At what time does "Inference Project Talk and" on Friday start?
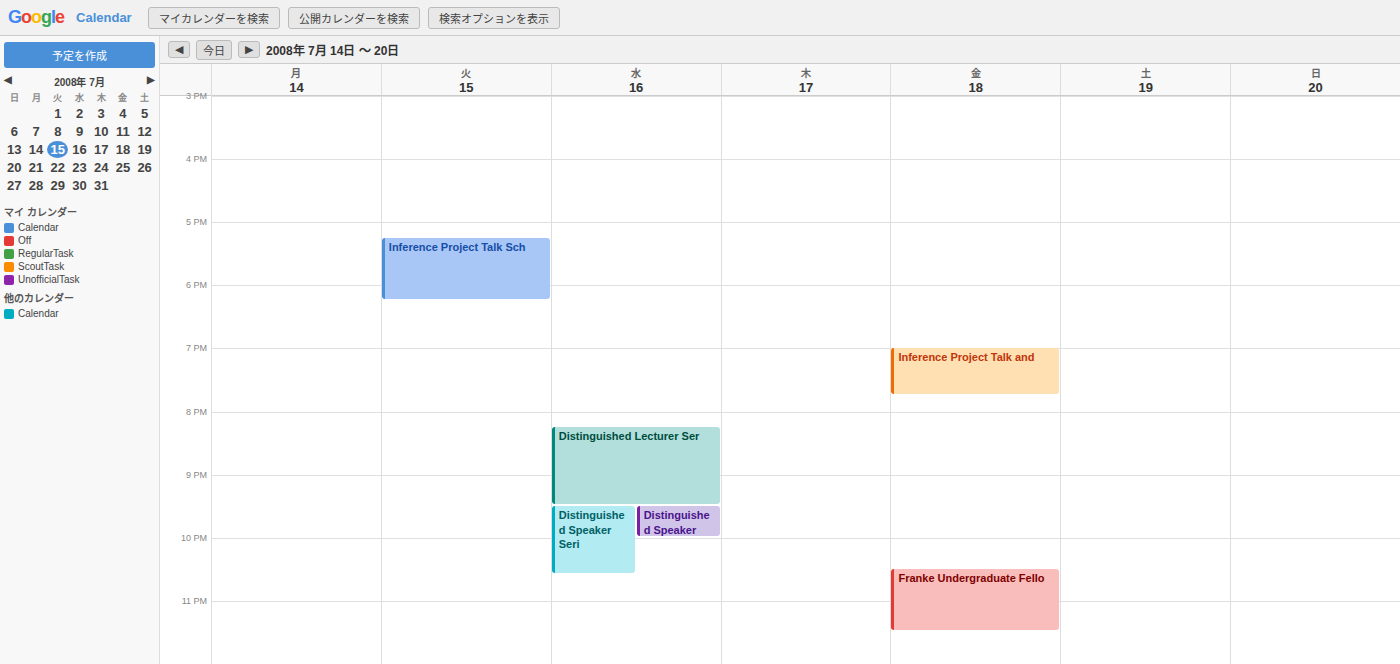
7:00 PM